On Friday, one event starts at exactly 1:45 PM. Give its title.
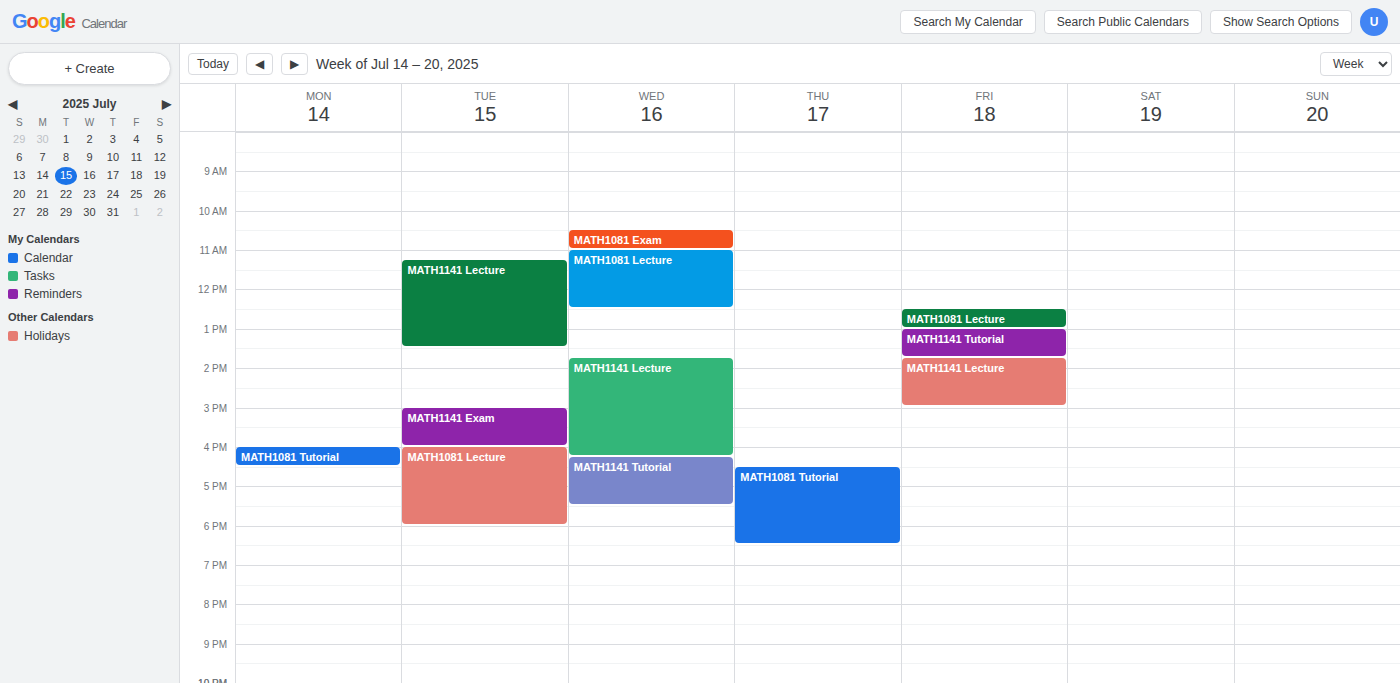
"MATH1141 Lecture"